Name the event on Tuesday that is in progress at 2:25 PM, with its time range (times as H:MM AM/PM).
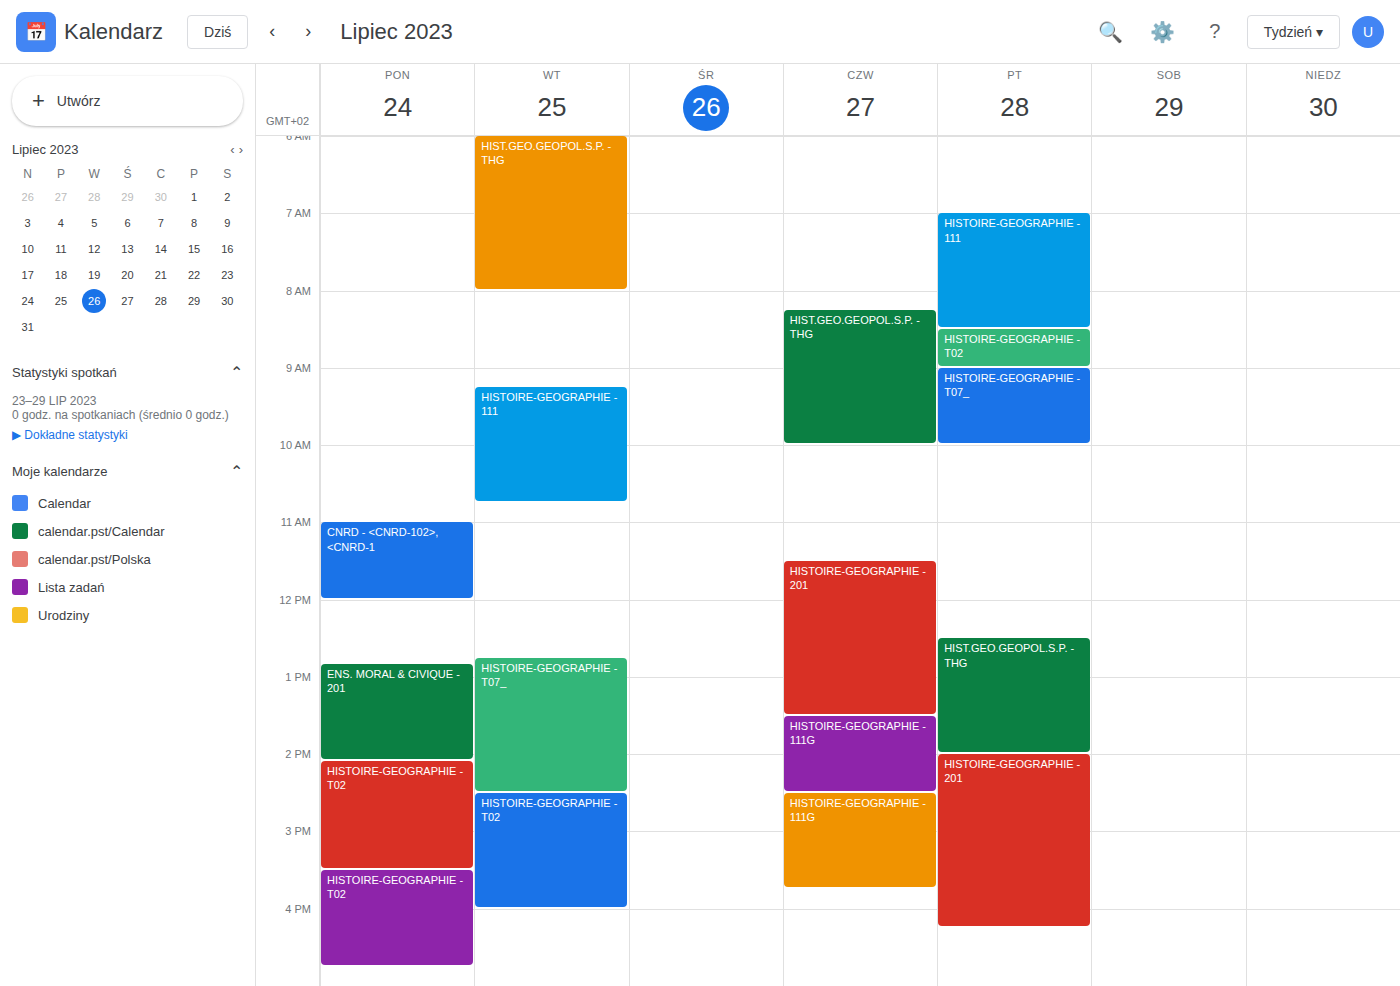
"HISTOIRE-GEOGRAPHIE - T07_", 12:45 PM to 2:30 PM